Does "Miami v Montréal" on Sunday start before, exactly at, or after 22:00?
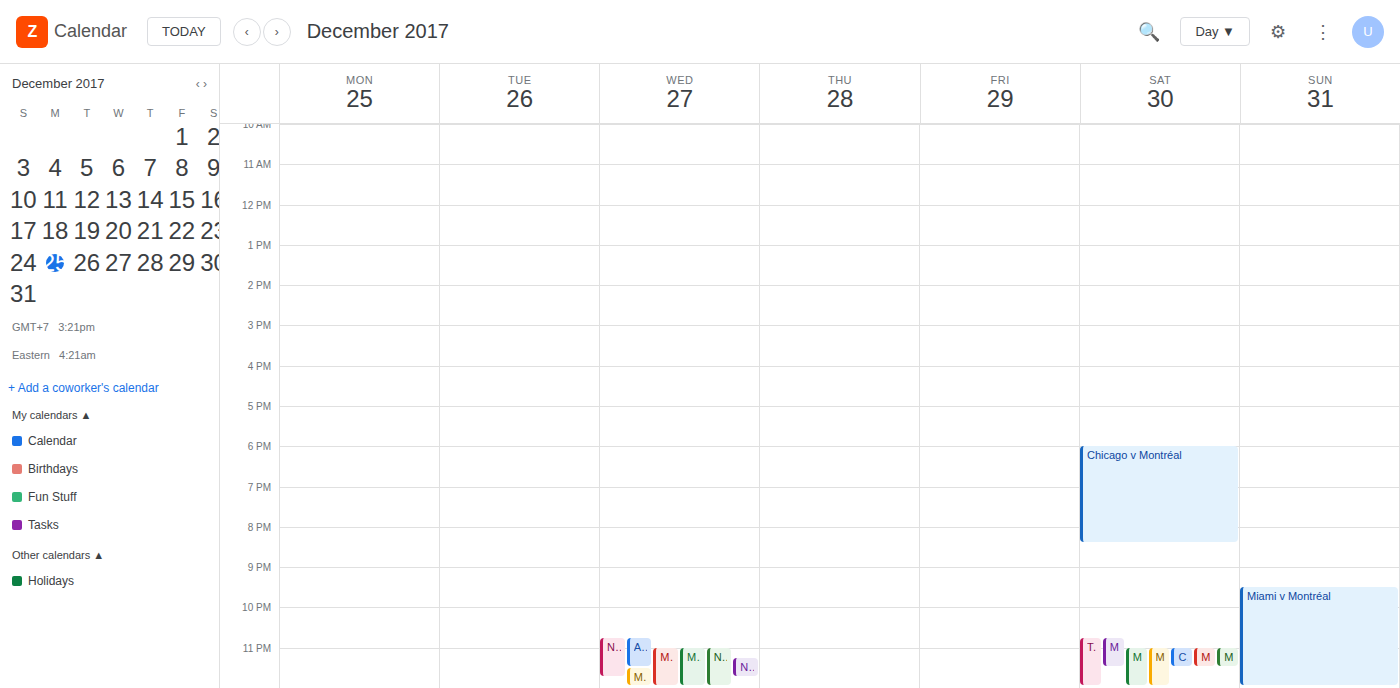
21:30 -- before 22:00, 30 minutes above the 22:00 line.